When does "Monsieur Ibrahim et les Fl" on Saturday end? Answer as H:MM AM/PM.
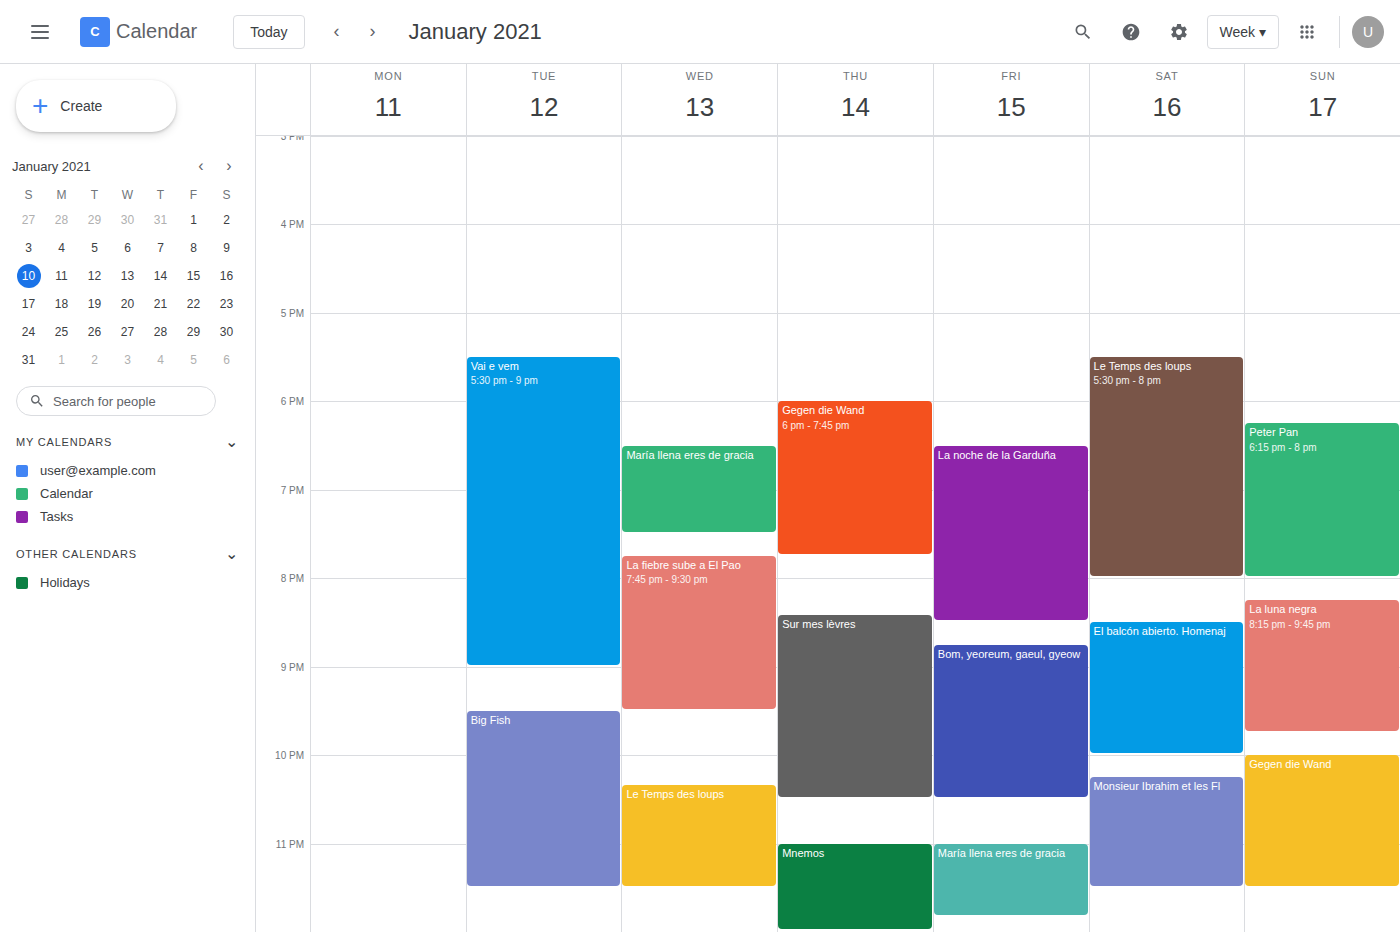
11:30 PM